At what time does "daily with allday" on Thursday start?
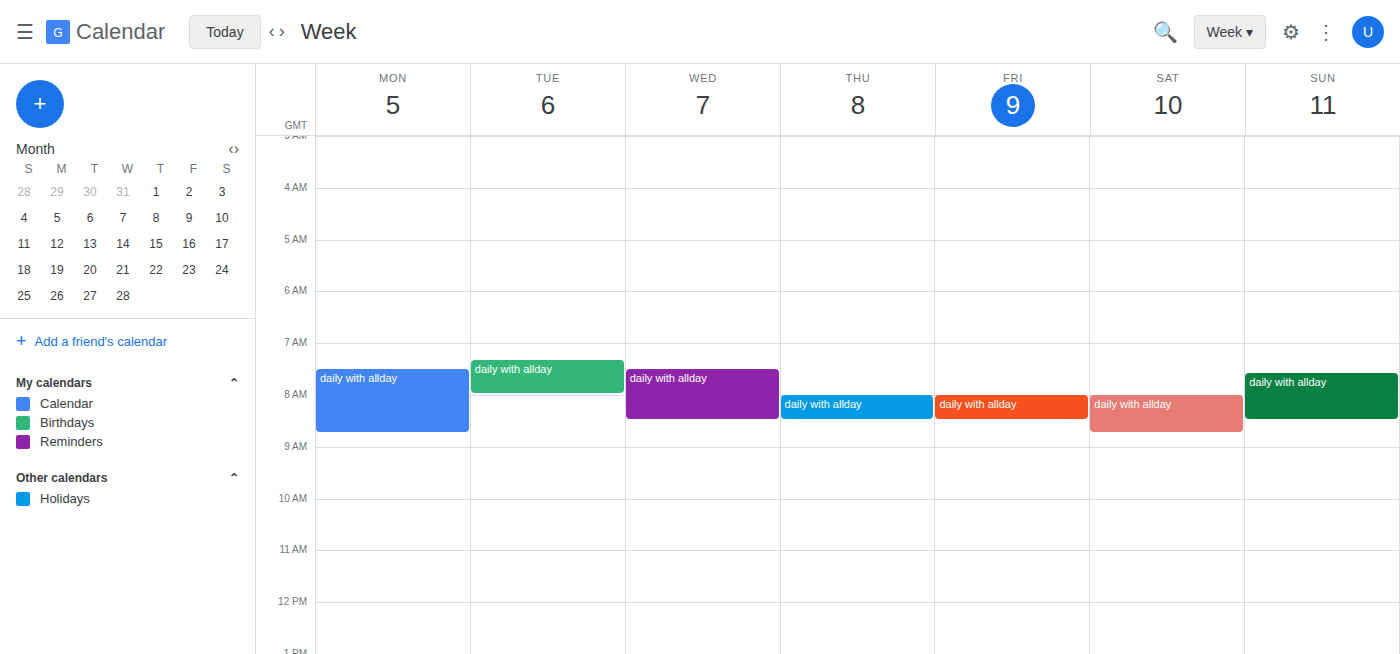
8:00 AM